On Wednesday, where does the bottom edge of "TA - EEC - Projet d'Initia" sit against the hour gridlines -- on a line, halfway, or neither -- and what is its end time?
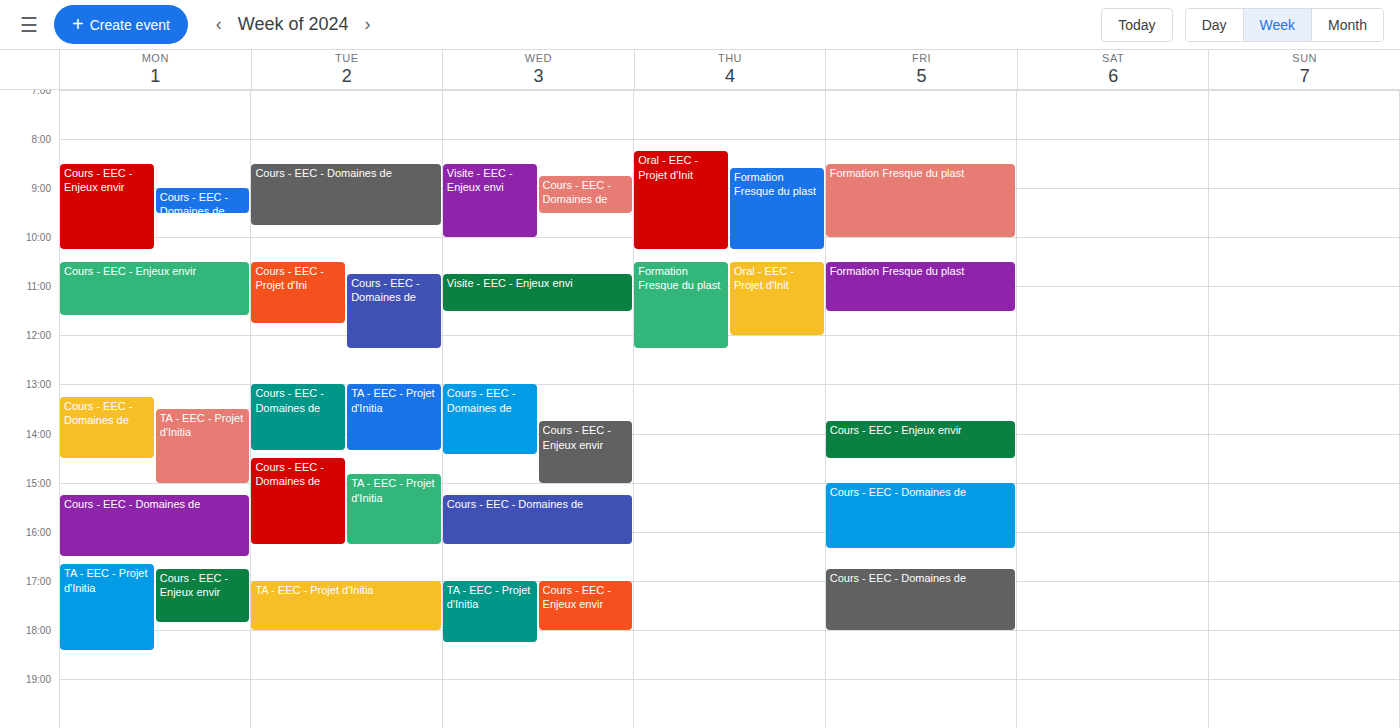
6:15 PM -- neither: a quarter of the way from the 6 PM line to the 7 PM line.